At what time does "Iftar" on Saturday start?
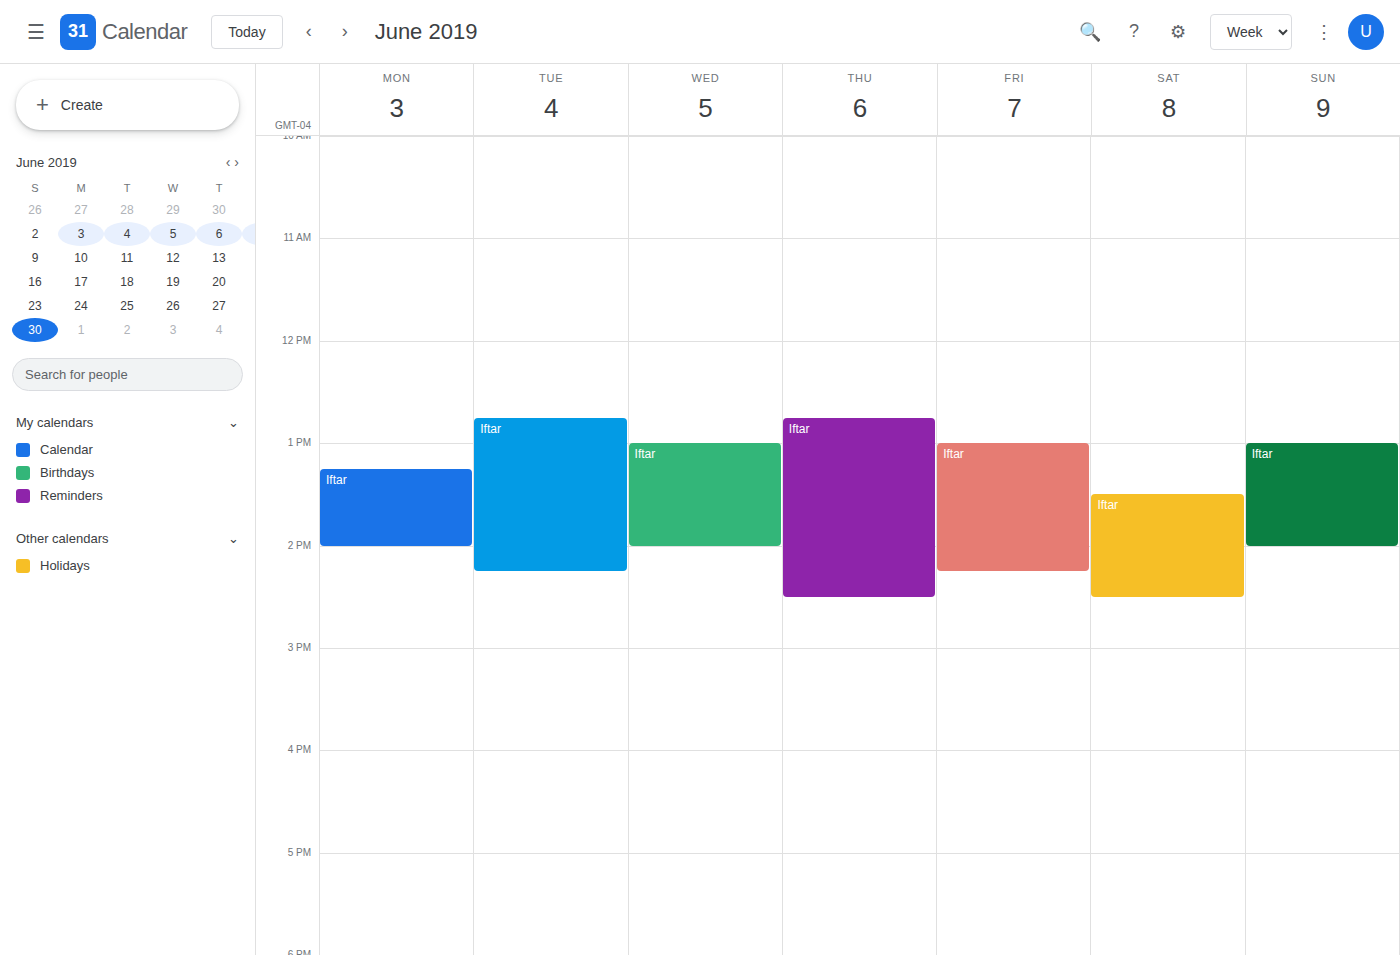
1:30 PM